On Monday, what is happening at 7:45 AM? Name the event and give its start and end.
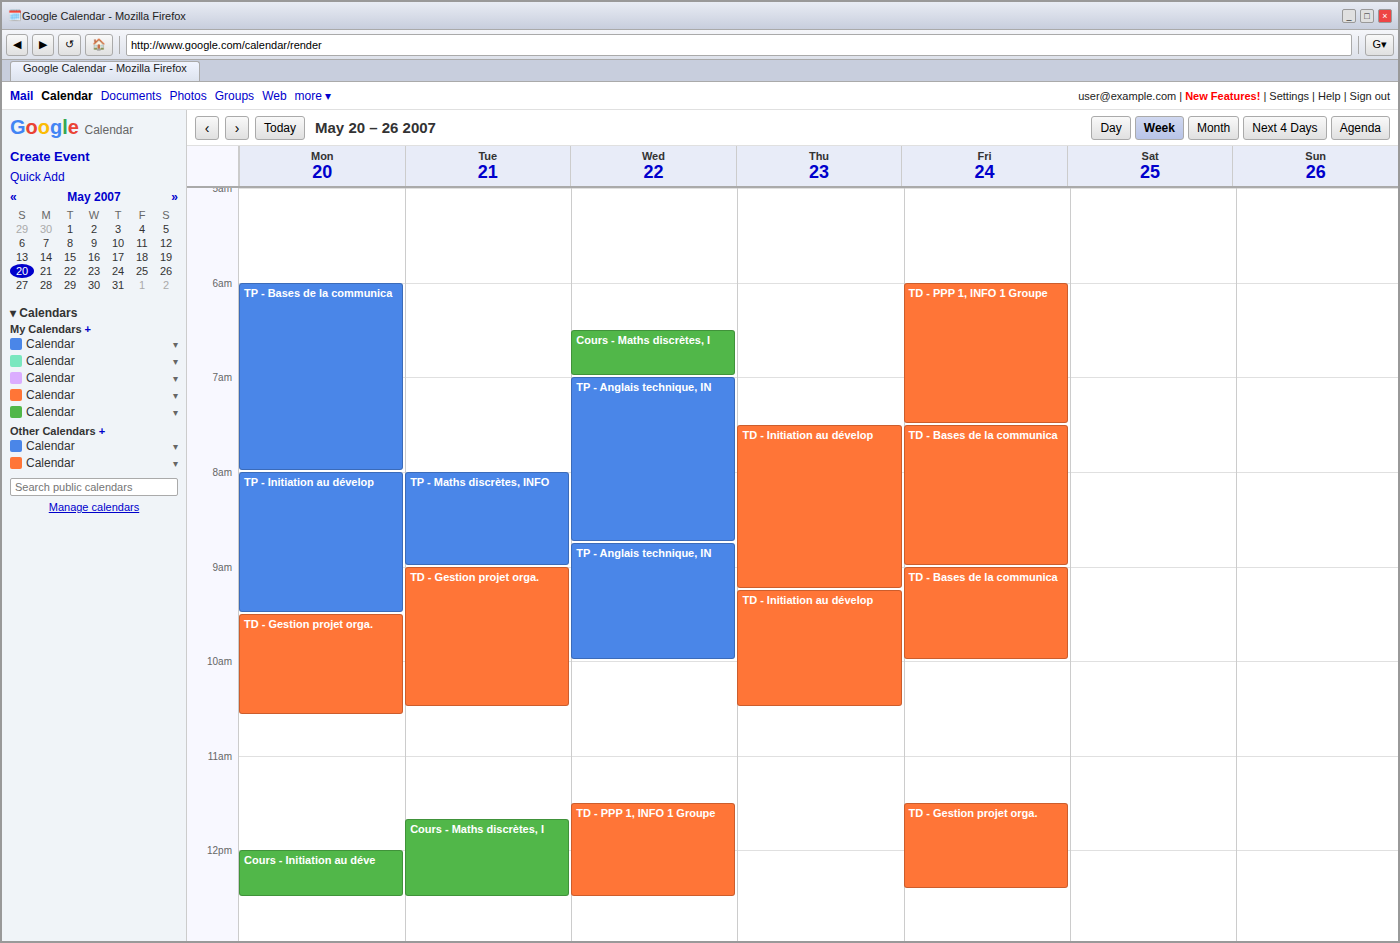
"TP - Bases de la communica", 6:00 AM to 8:00 AM